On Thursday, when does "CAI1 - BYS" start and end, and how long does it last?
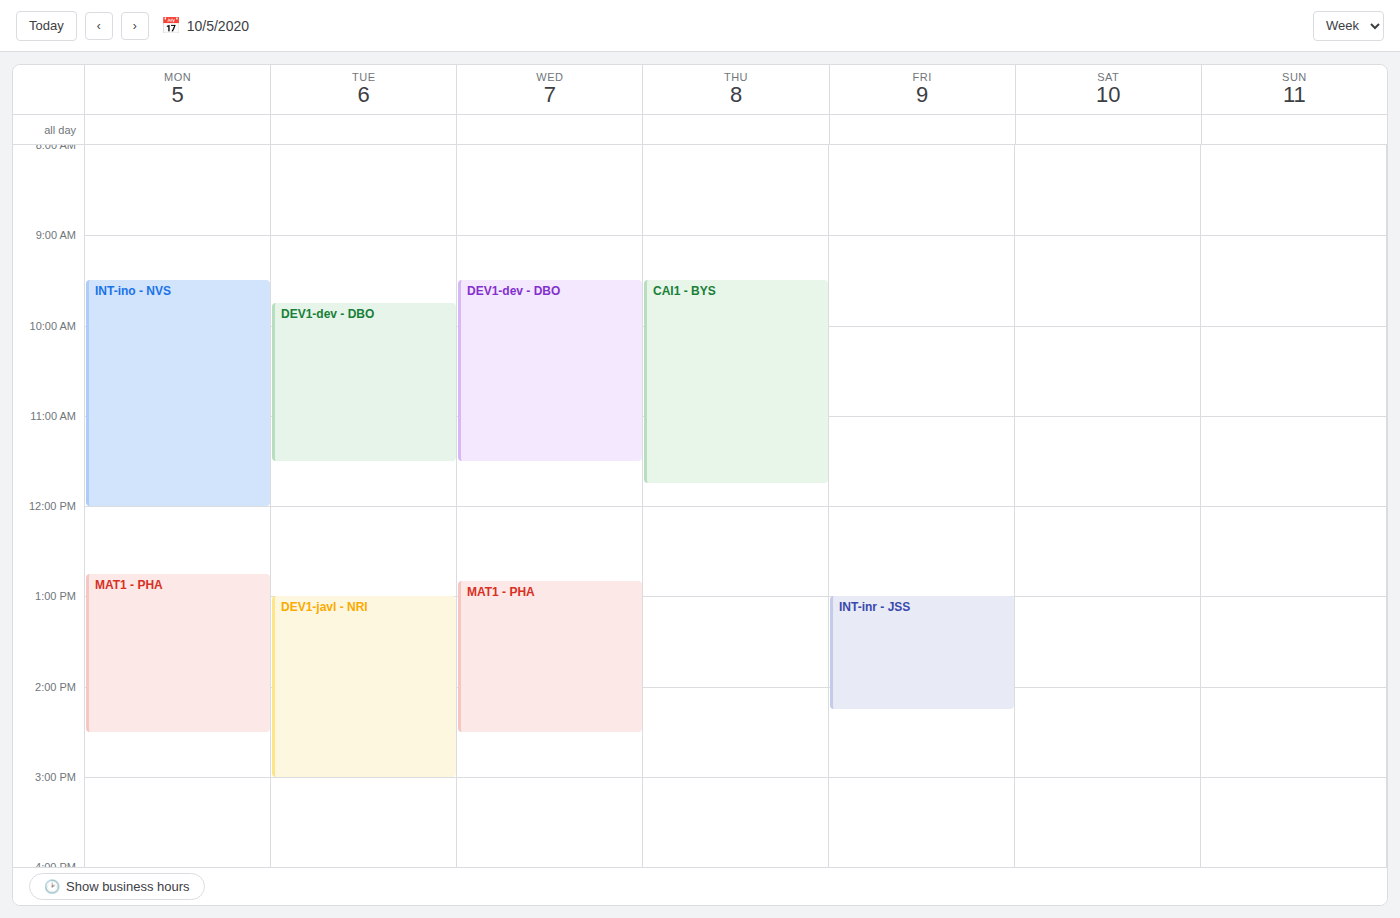
9:30 AM to 11:45 AM, 2 hours 15 minutes